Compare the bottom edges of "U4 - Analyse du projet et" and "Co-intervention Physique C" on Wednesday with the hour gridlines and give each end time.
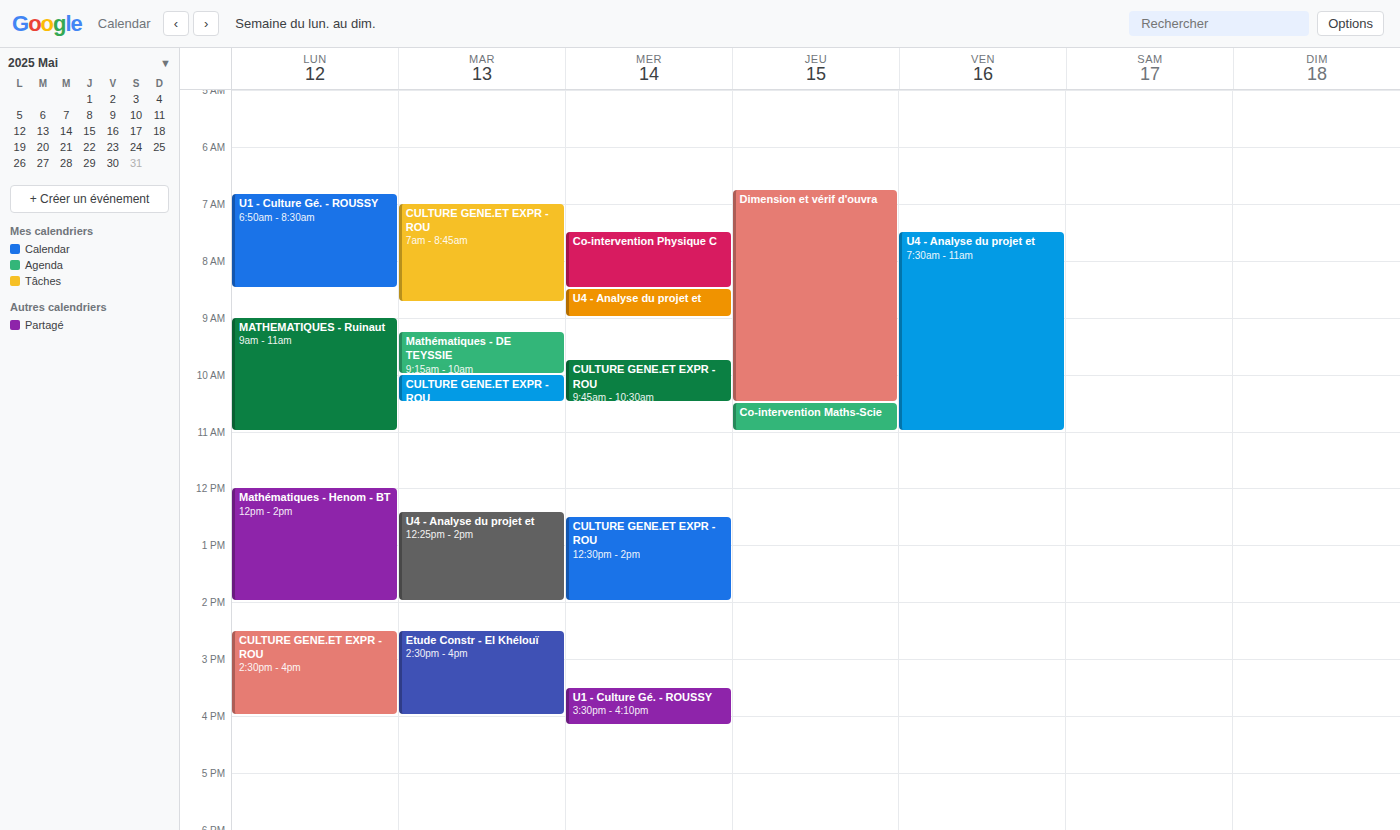
"U4 - Analyse du projet et": 9:00 AM, exactly on the 9 AM line. "Co-intervention Physique C": 8:30 AM, halfway between the 8 AM and 9 AM lines.